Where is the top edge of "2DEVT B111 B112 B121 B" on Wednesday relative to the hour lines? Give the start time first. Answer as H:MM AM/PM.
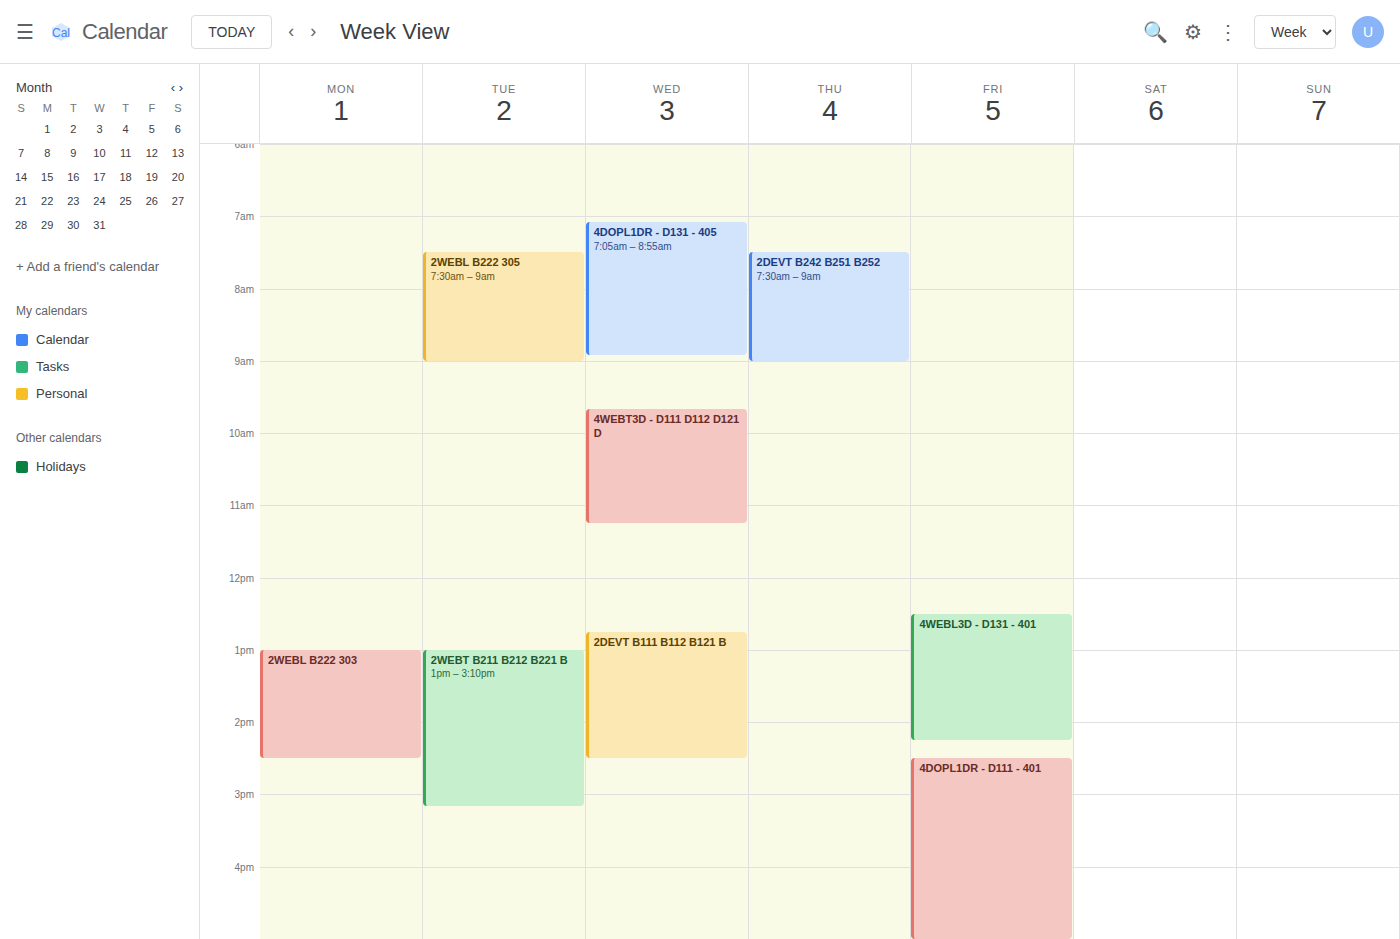
12:45 PM -- neither: three quarters of the way from the 12 PM line to the 1 PM line.